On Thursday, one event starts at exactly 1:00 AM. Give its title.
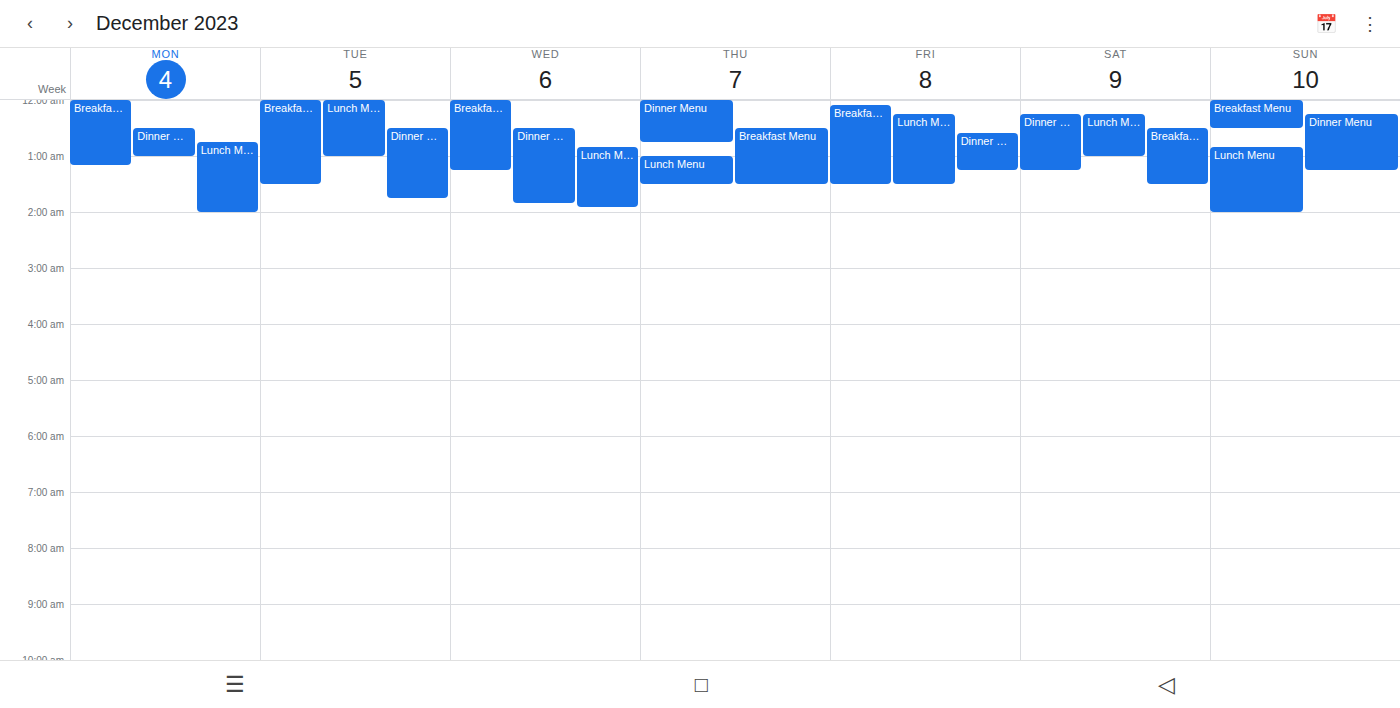
"Lunch Menu"